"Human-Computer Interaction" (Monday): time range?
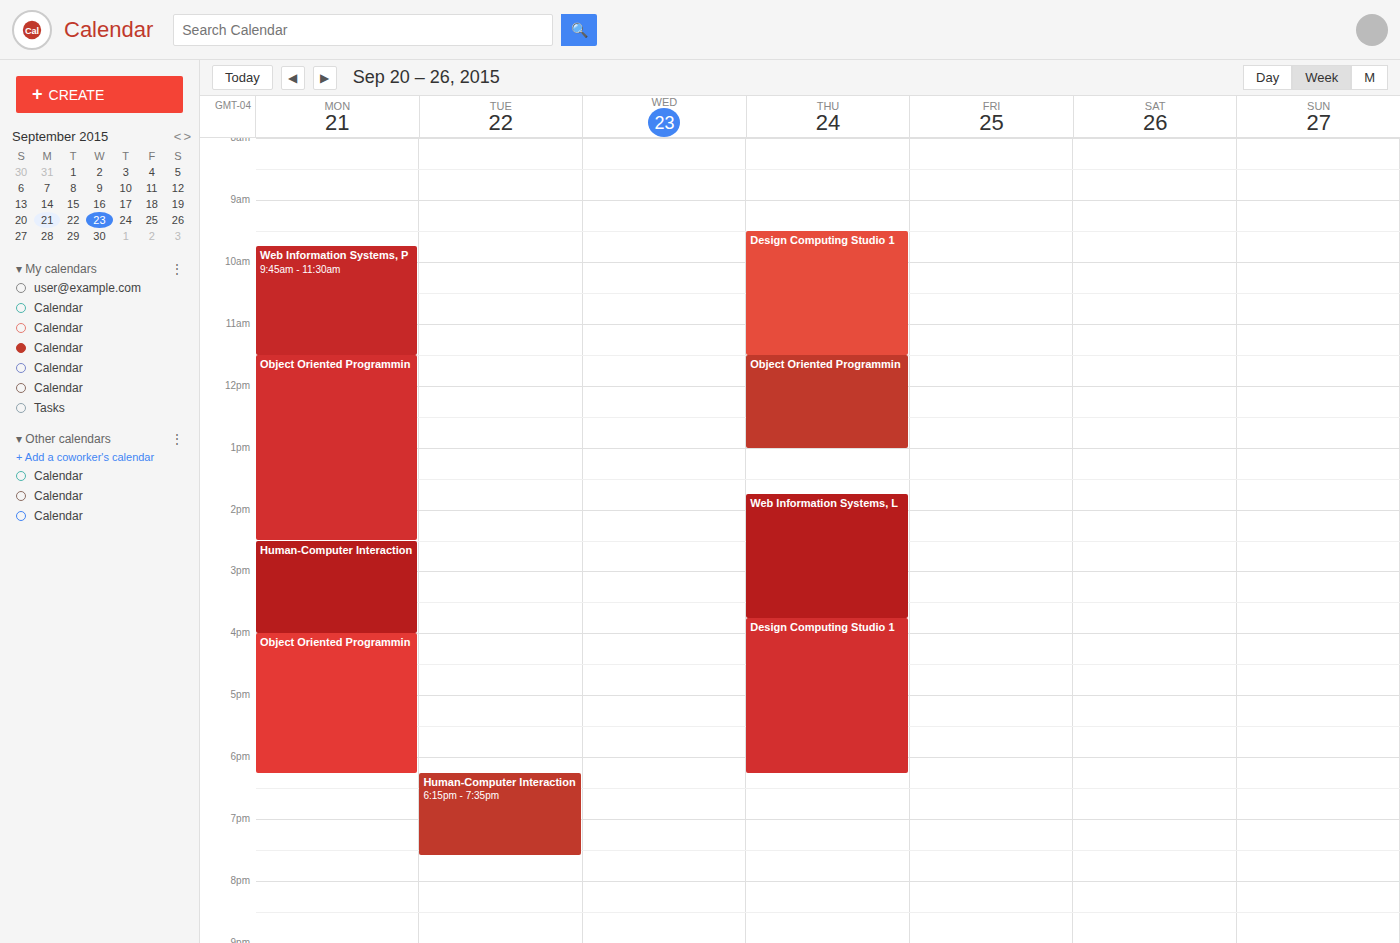
2:30 PM to 4:00 PM